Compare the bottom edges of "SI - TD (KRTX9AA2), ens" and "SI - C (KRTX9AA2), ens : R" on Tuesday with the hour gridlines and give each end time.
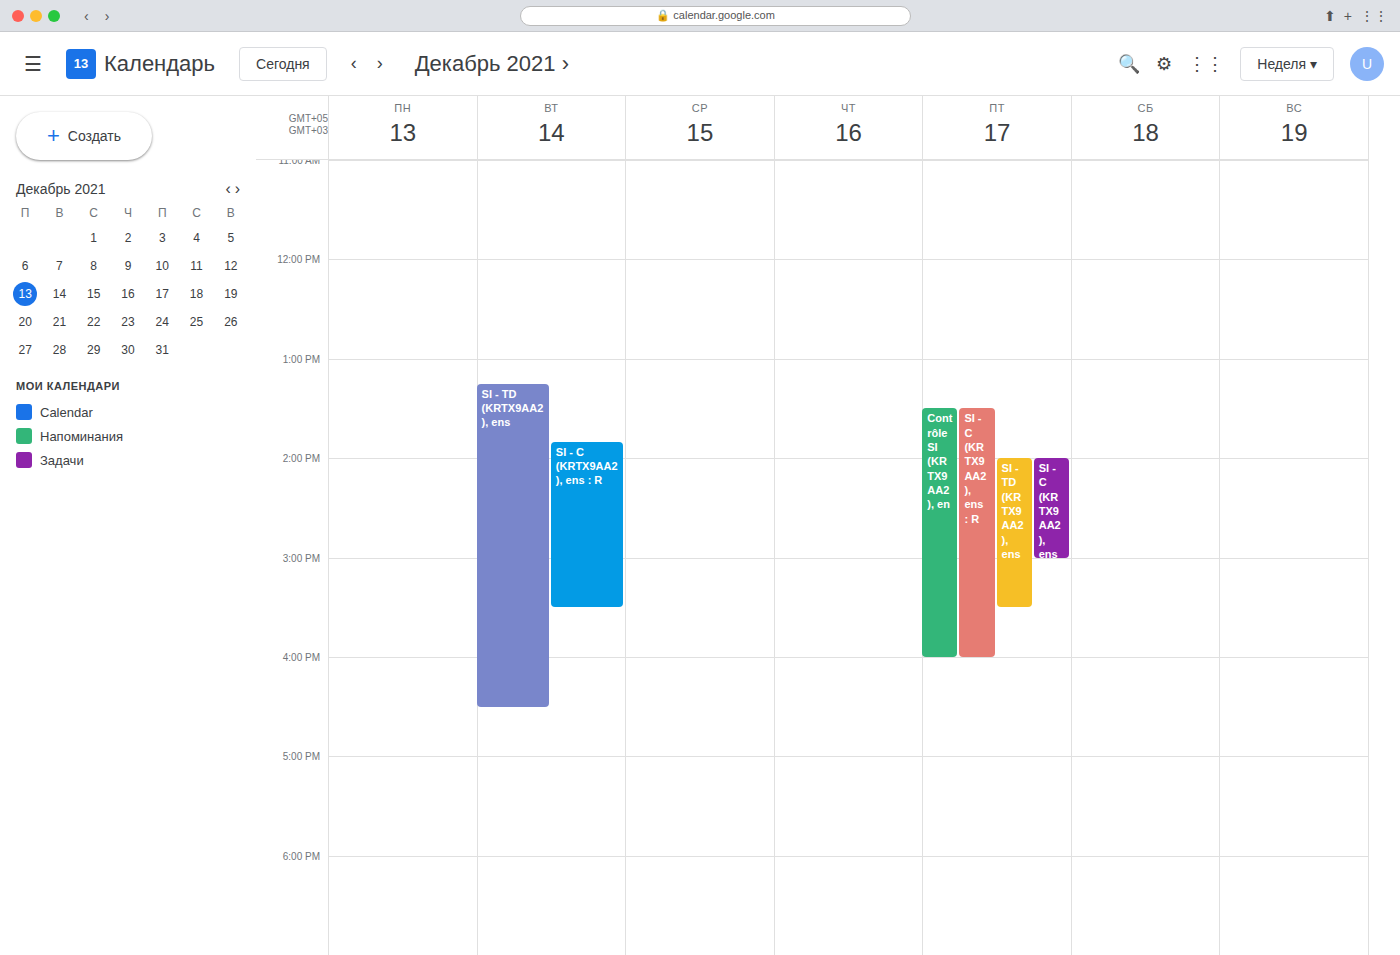
"SI - TD (KRTX9AA2), ens": 4:30 PM, halfway between the 4 PM and 5 PM lines. "SI - C (KRTX9AA2), ens : R": 3:30 PM, halfway between the 3 PM and 4 PM lines.